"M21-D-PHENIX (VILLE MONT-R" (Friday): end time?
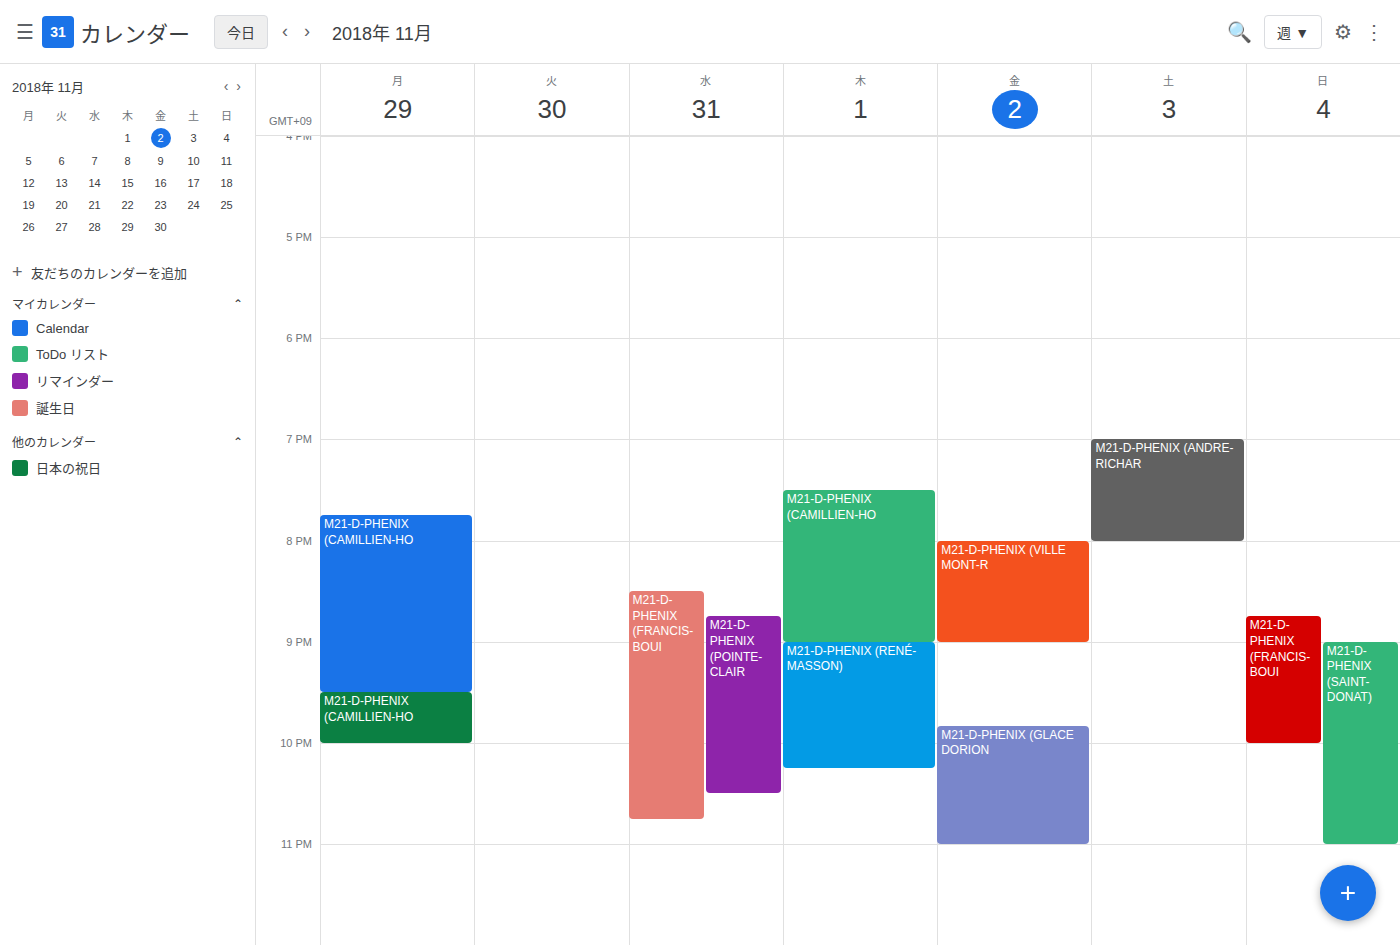
21:00